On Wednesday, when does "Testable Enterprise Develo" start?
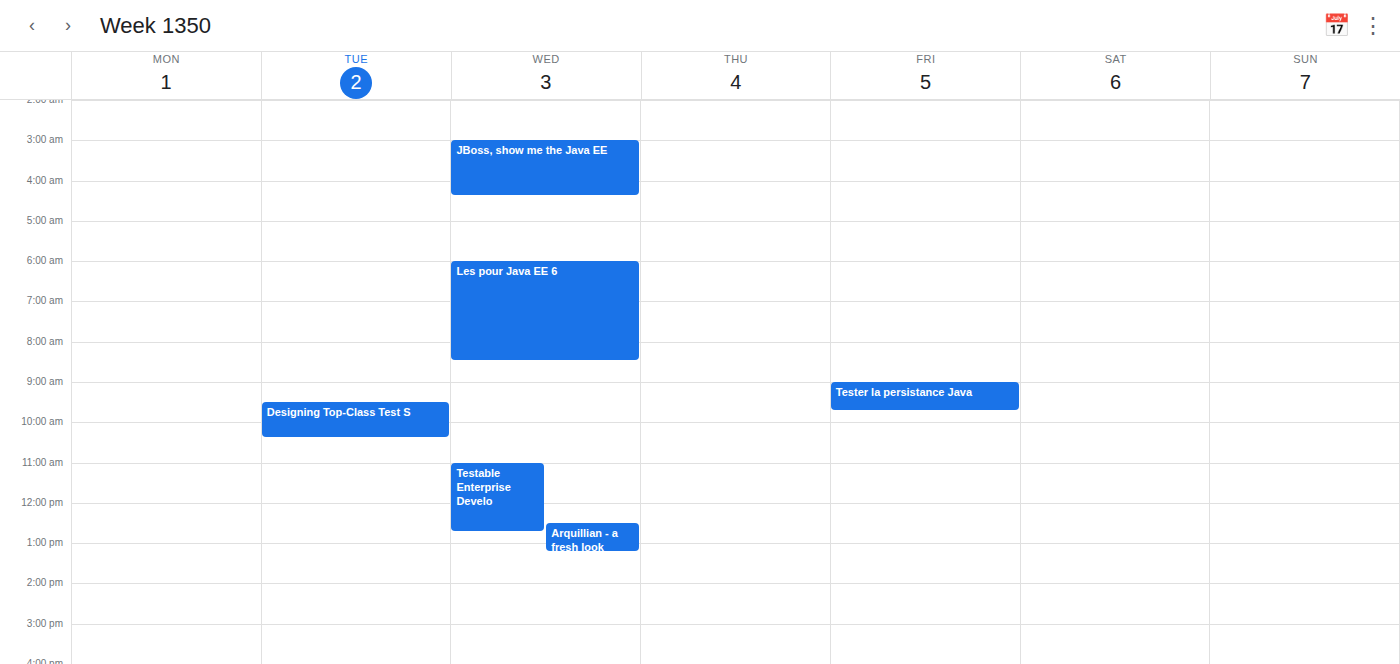
11:00 AM